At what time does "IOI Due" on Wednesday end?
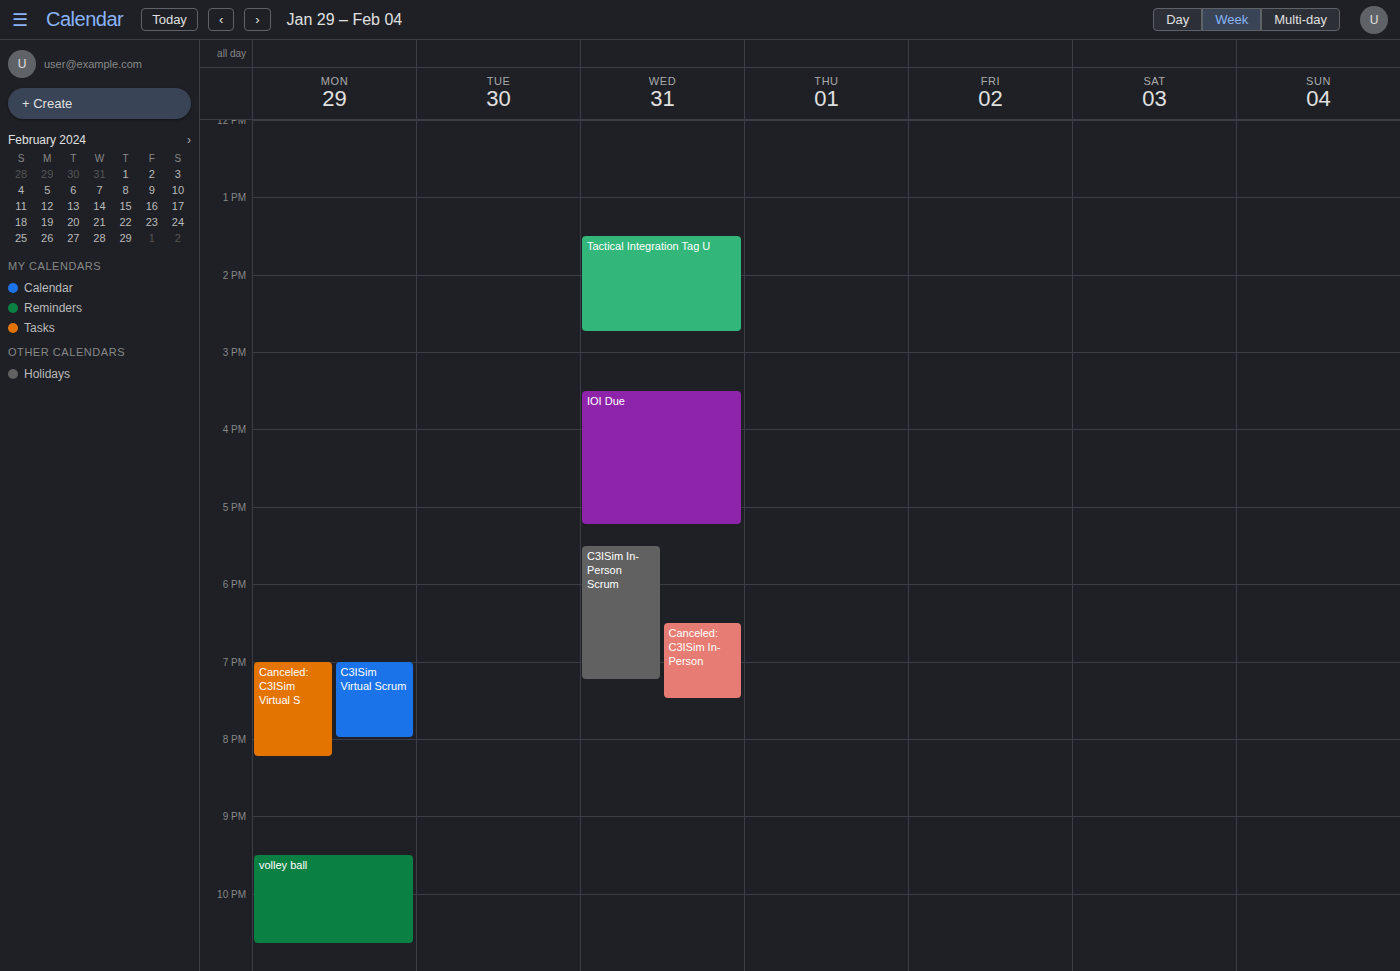
5:15 PM